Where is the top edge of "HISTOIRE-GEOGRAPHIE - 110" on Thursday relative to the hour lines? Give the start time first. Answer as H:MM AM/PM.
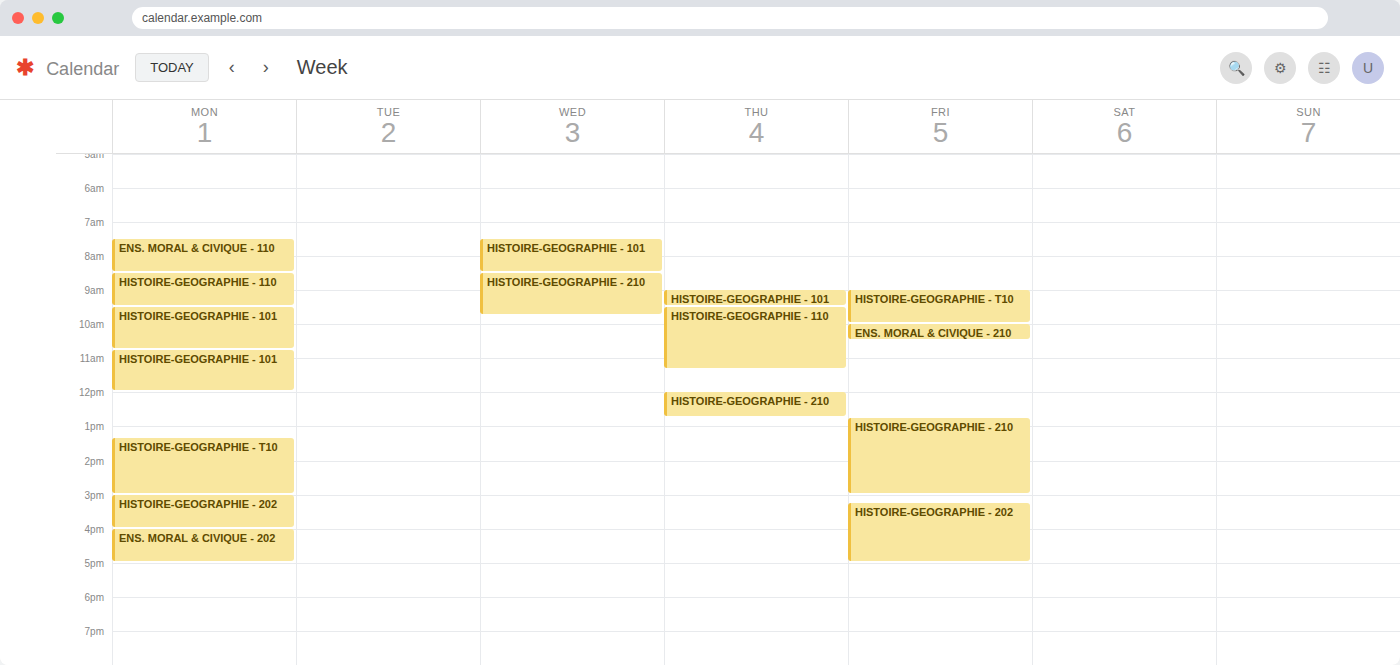
9:30 AM -- halfway between the 9 AM and 10 AM lines.